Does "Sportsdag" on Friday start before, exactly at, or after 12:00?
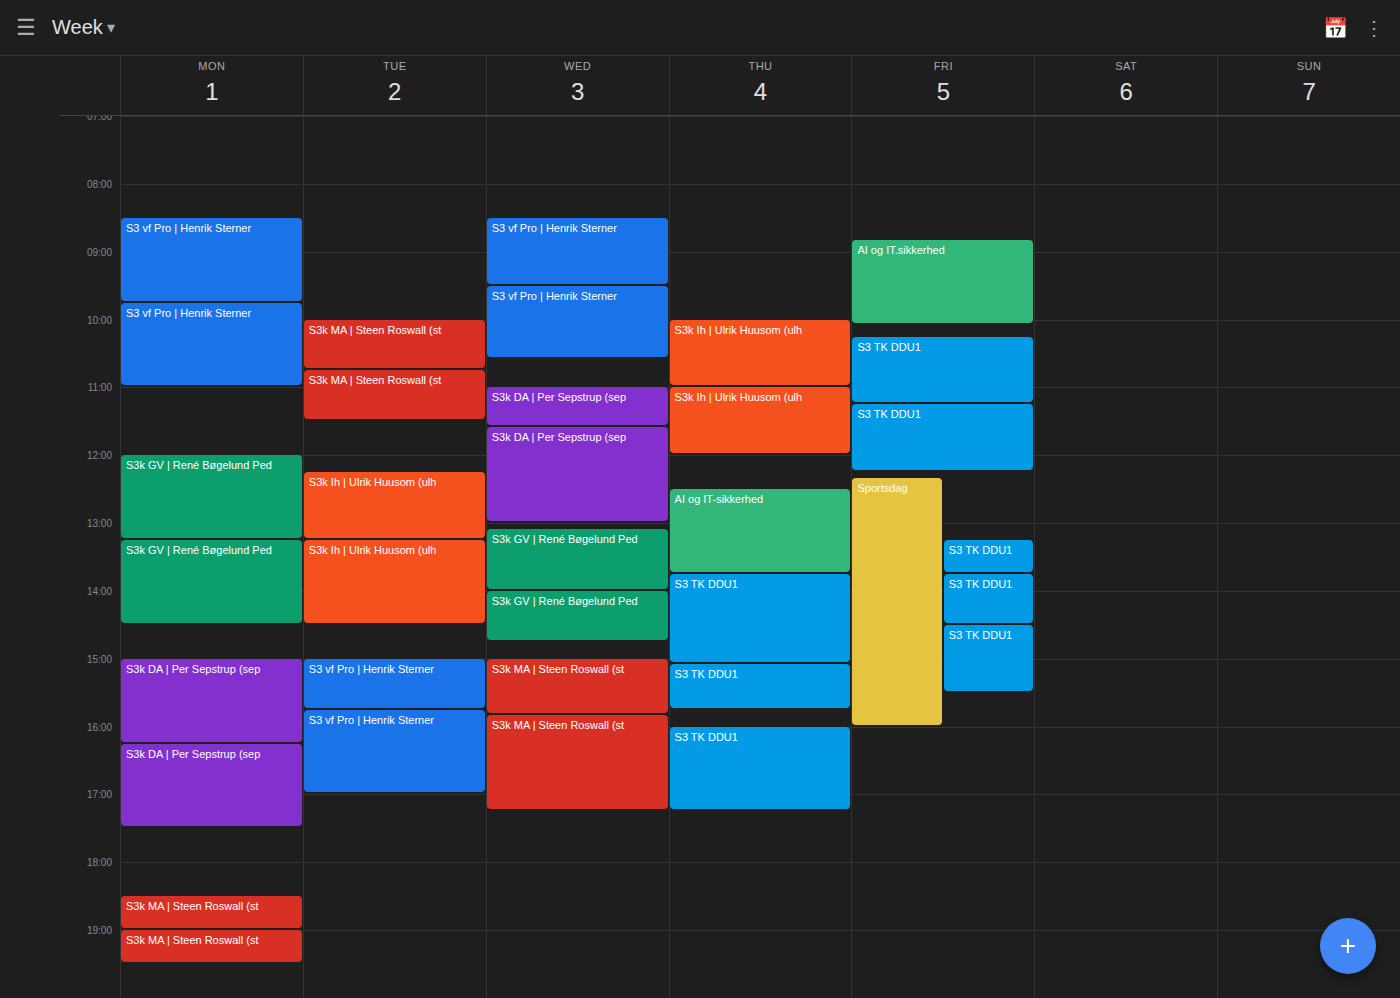
12:20 -- after 12:00, 20 minutes below the 12:00 line.